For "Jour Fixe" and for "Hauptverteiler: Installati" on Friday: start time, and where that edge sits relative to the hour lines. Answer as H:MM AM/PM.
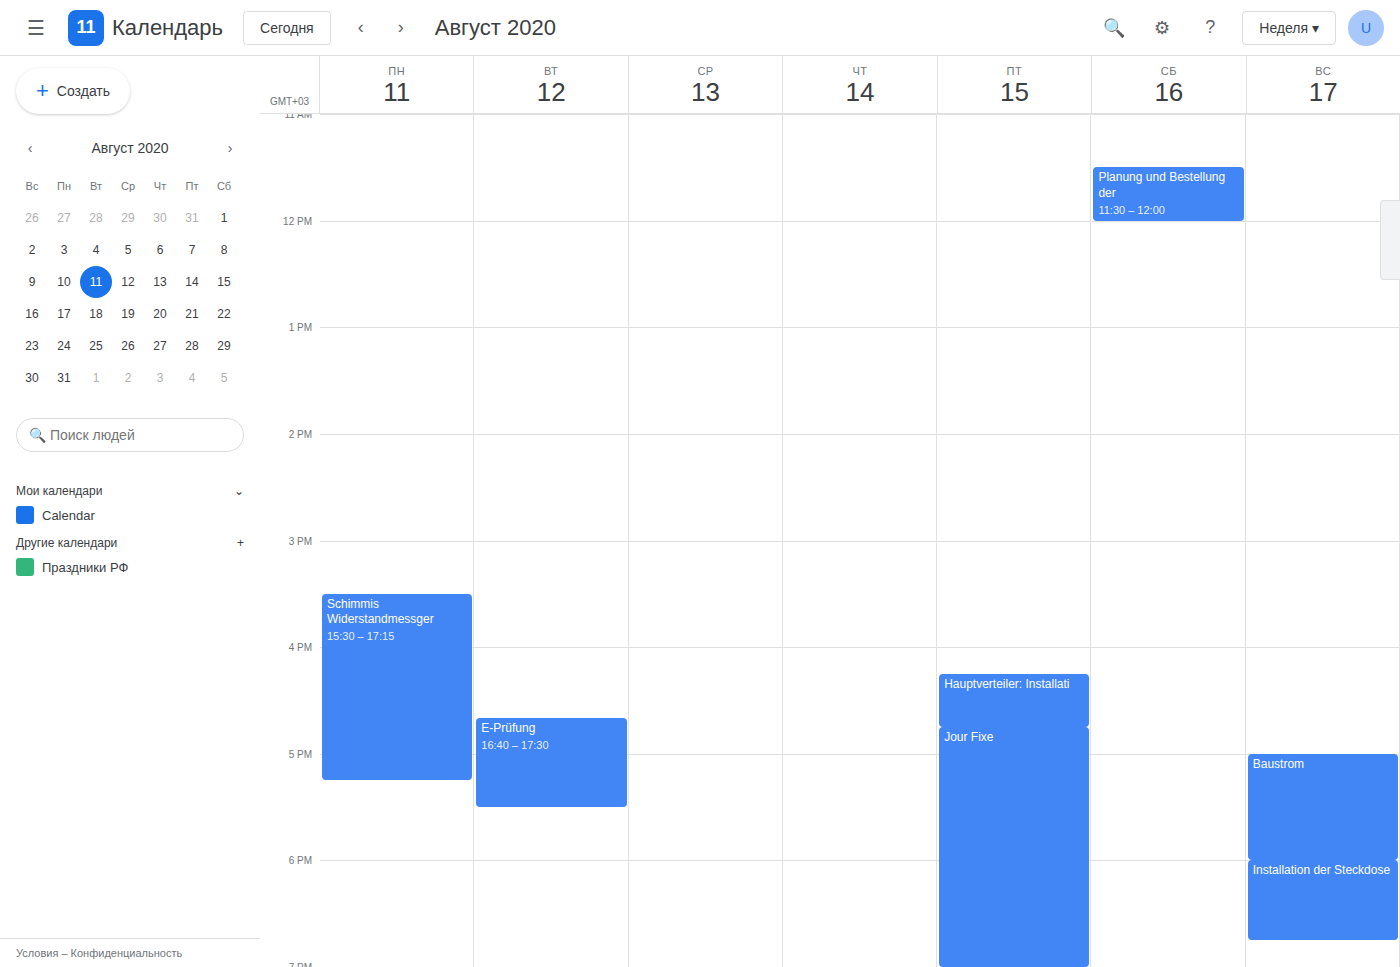
"Jour Fixe": 4:45 PM, neither: three quarters of the way from the 4 PM line to the 5 PM line. "Hauptverteiler: Installati": 4:15 PM, neither: a quarter of the way from the 4 PM line to the 5 PM line.